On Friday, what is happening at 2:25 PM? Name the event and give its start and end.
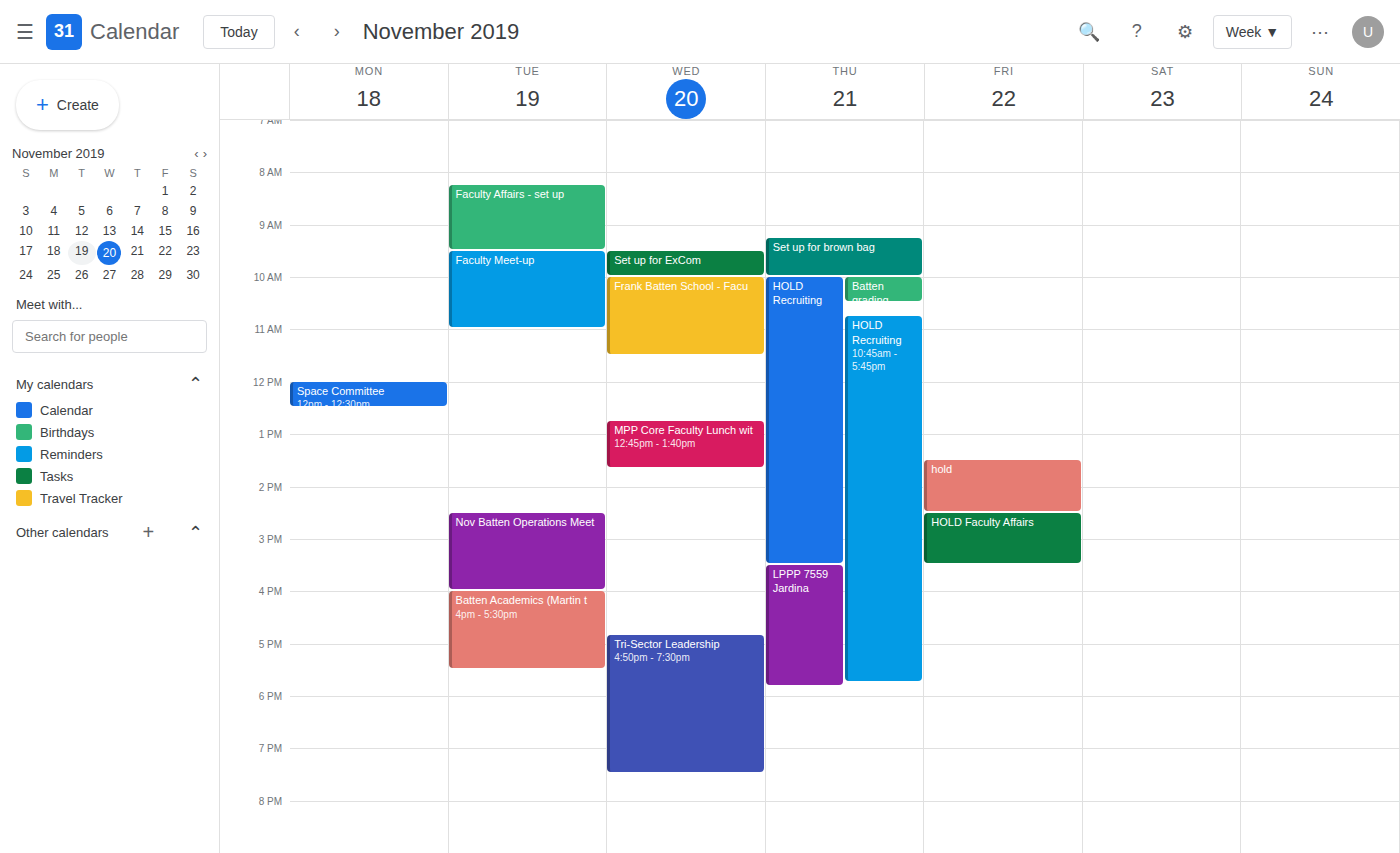
"hold", 1:30 PM to 2:30 PM